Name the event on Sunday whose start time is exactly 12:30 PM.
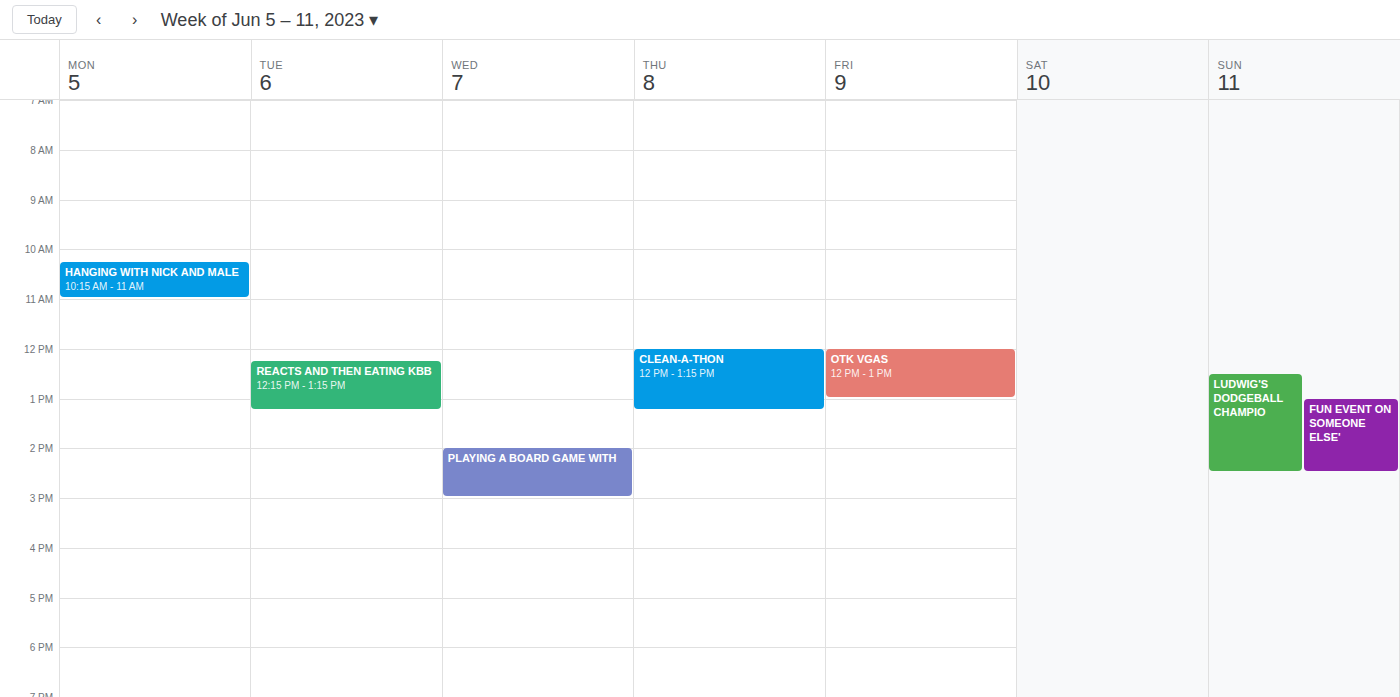
"LUDWIG'S DODGEBALL CHAMPIO"